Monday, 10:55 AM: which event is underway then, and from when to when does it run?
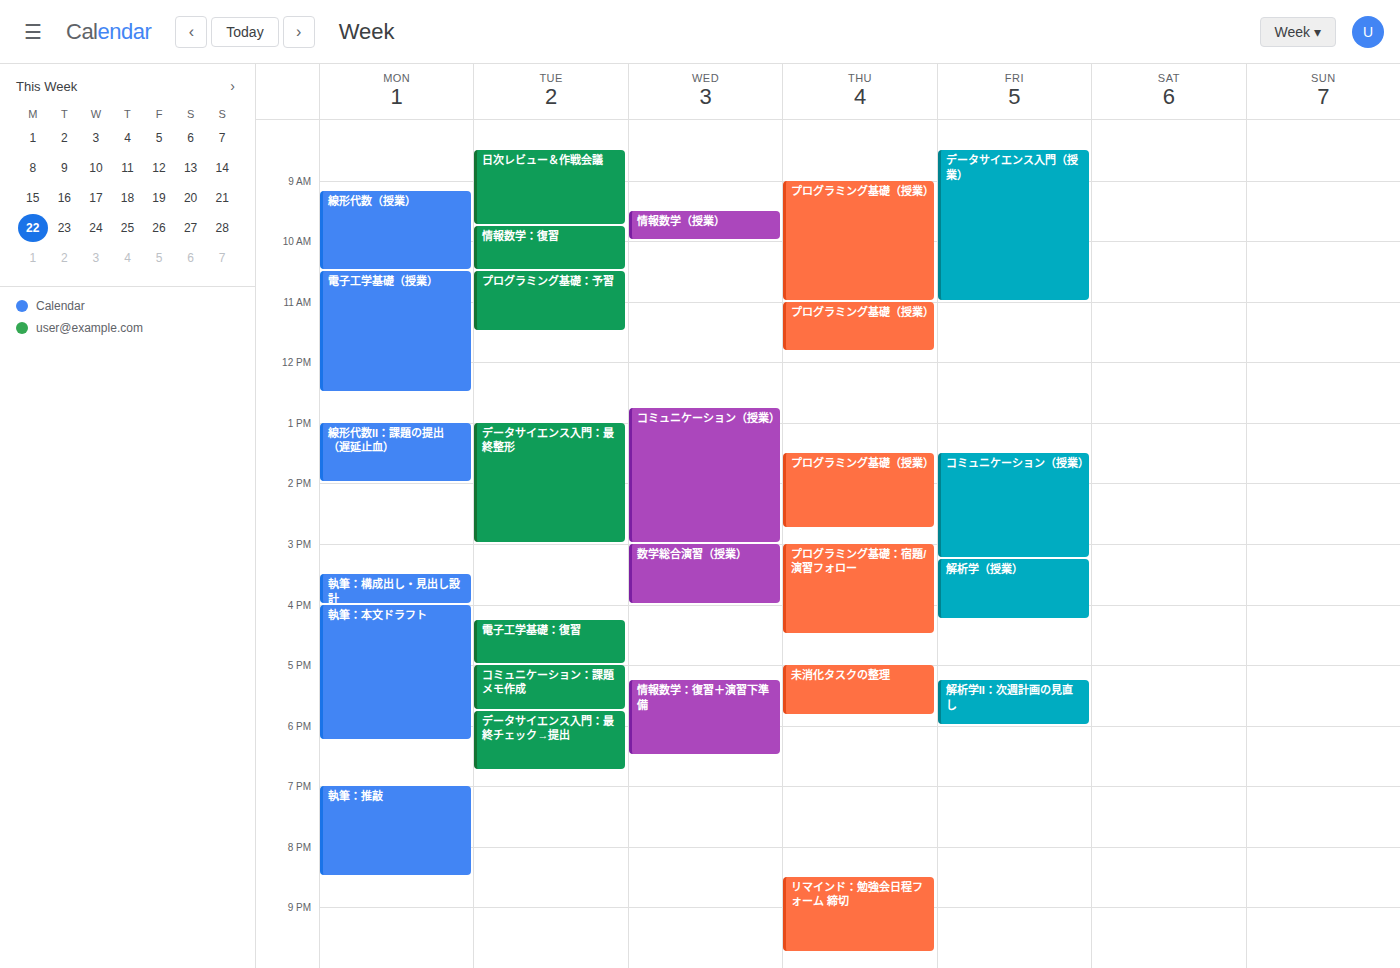
"電子工学基礎（授業）", 10:30 AM to 12:30 PM